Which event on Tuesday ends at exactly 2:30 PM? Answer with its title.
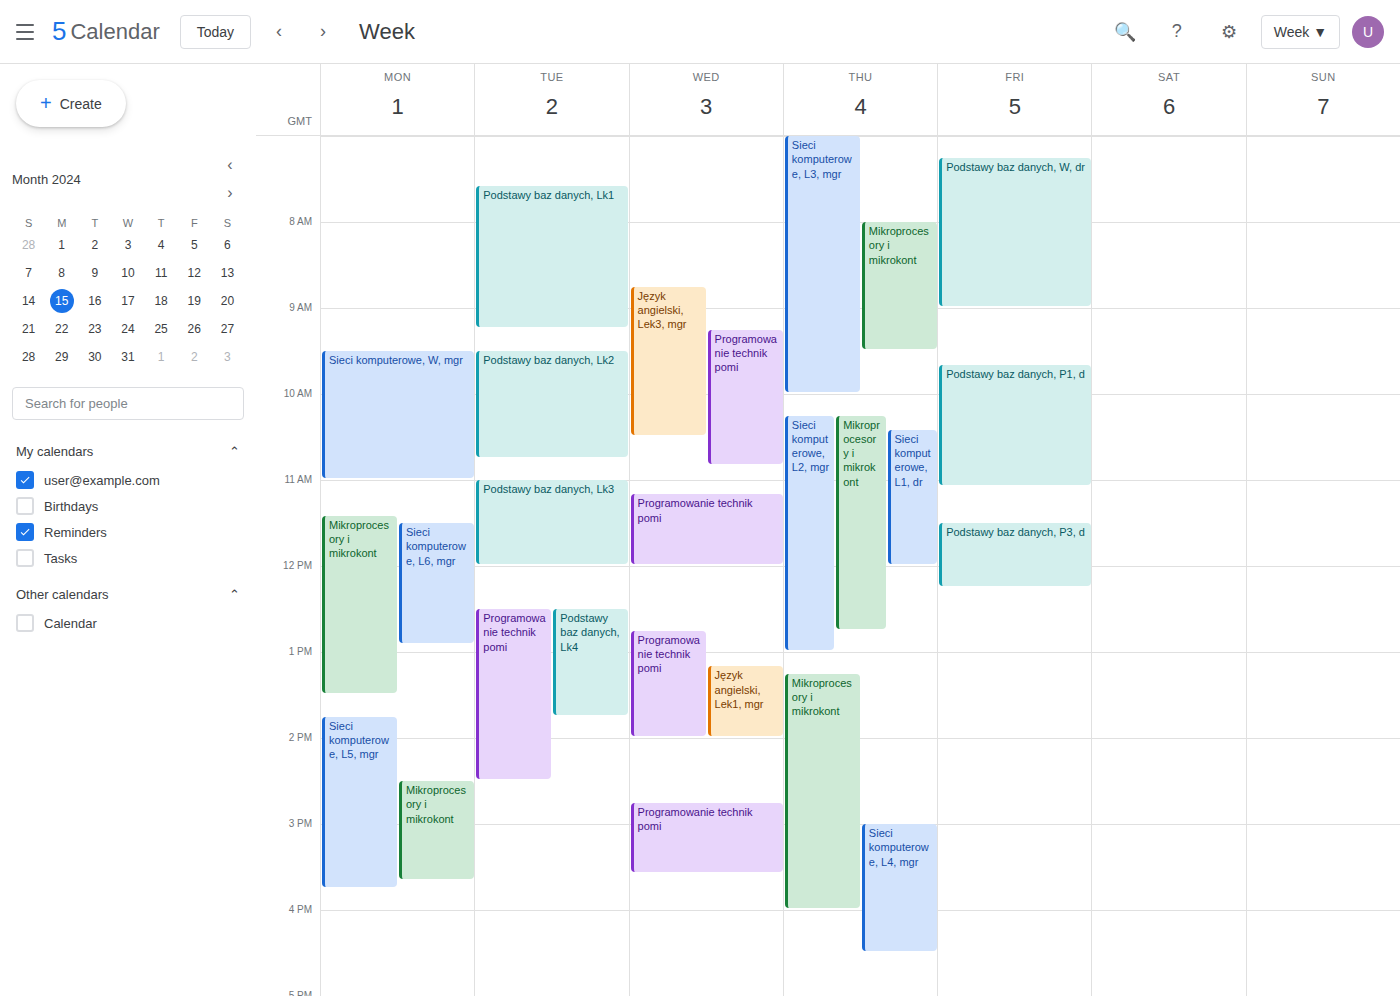
"Programowanie technik pomi"